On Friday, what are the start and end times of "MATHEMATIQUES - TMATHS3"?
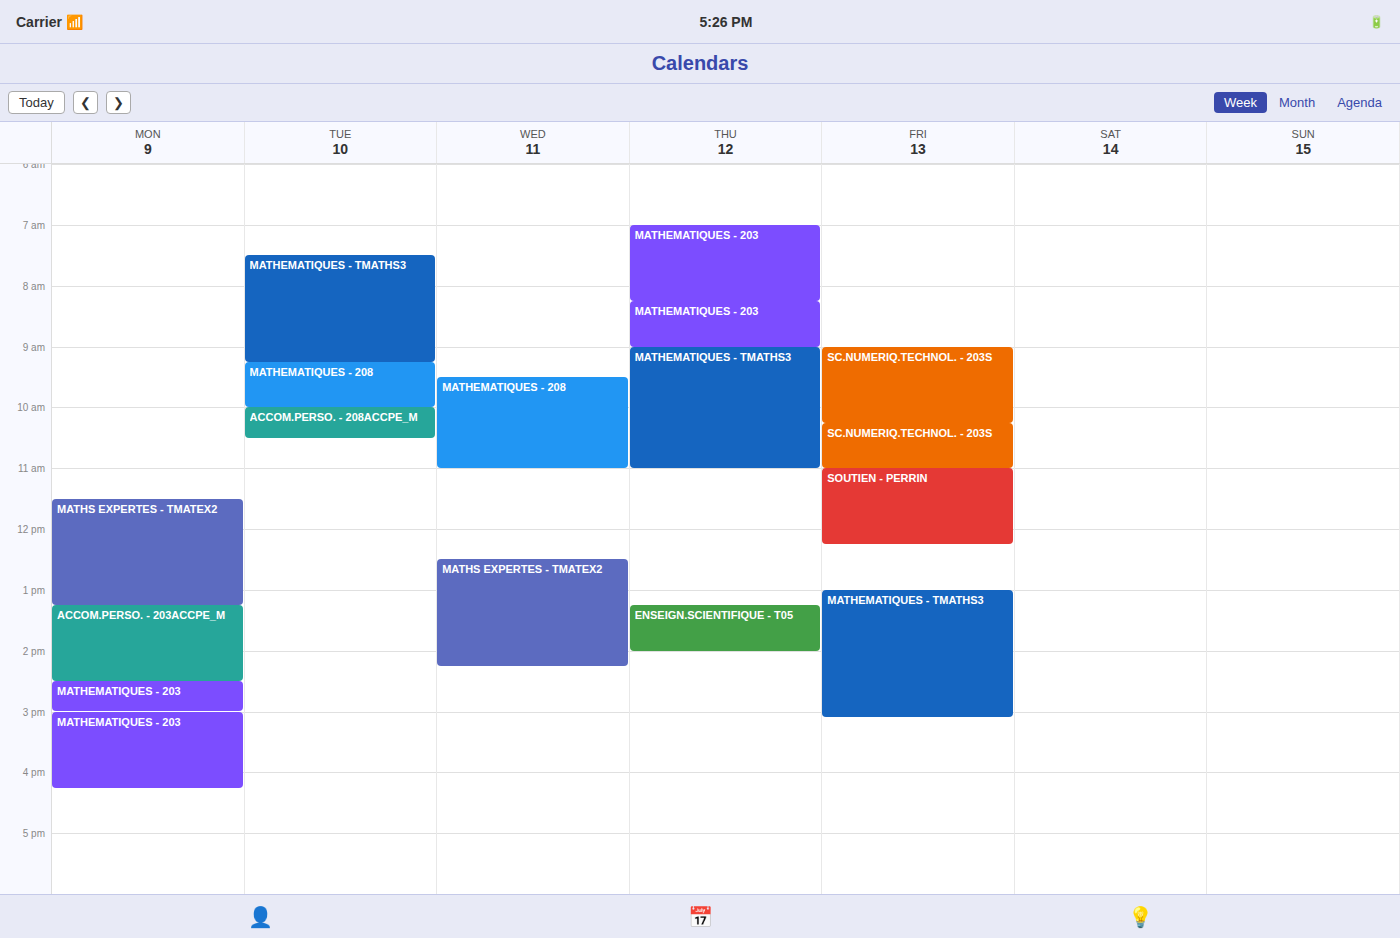
1:00 PM to 3:05 PM